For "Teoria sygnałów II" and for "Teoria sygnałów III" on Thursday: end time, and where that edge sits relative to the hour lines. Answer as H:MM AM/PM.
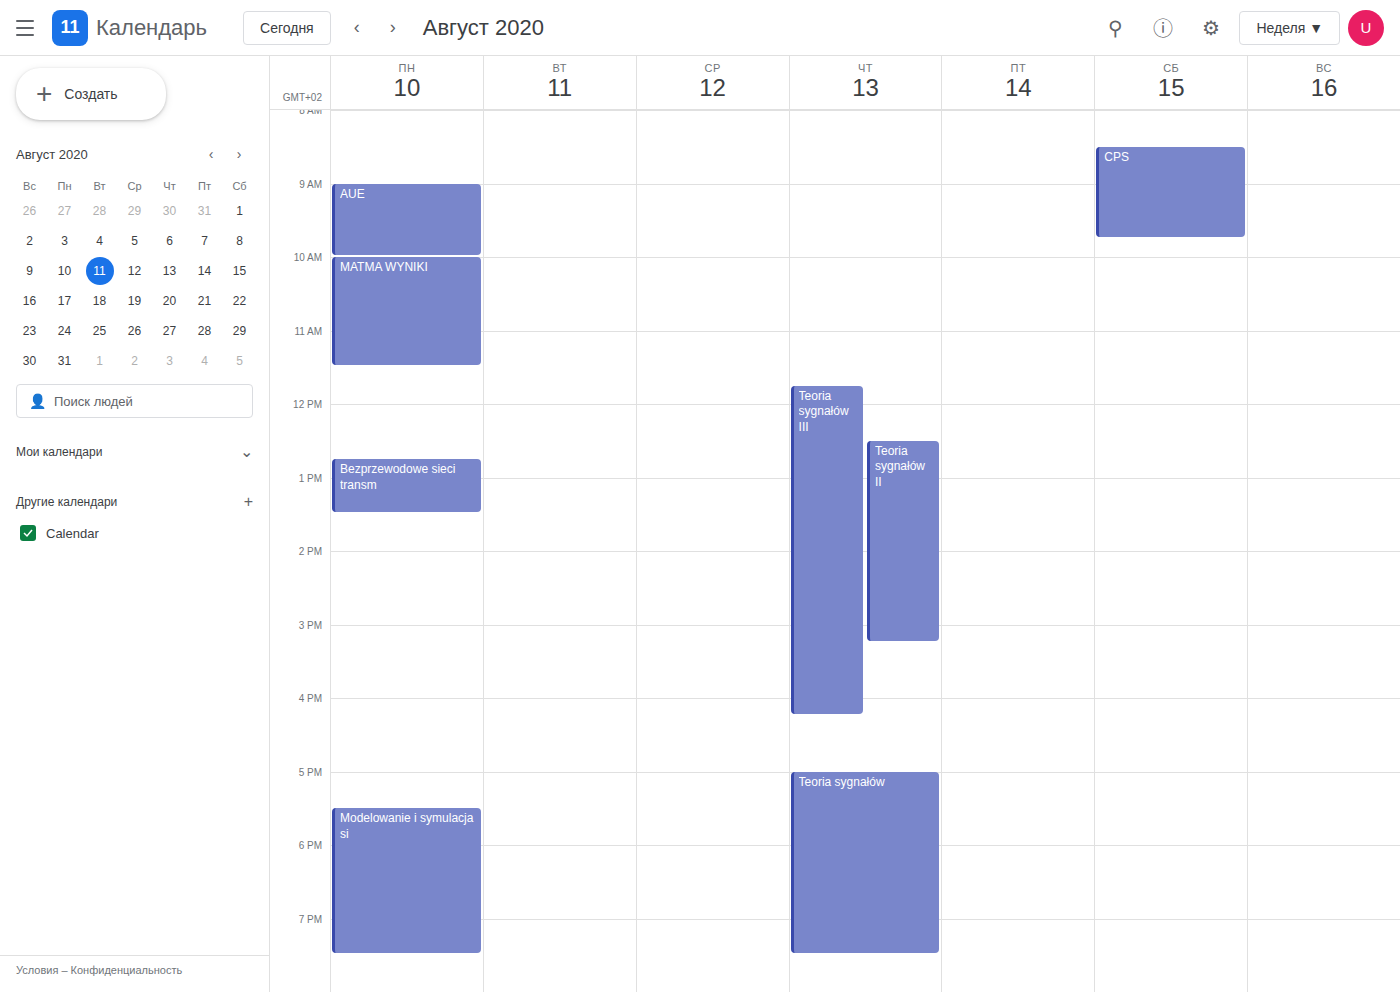
"Teoria sygnałów II": 3:15 PM, neither: a quarter of the way from the 3 PM line to the 4 PM line. "Teoria sygnałów III": 4:15 PM, neither: a quarter of the way from the 4 PM line to the 5 PM line.